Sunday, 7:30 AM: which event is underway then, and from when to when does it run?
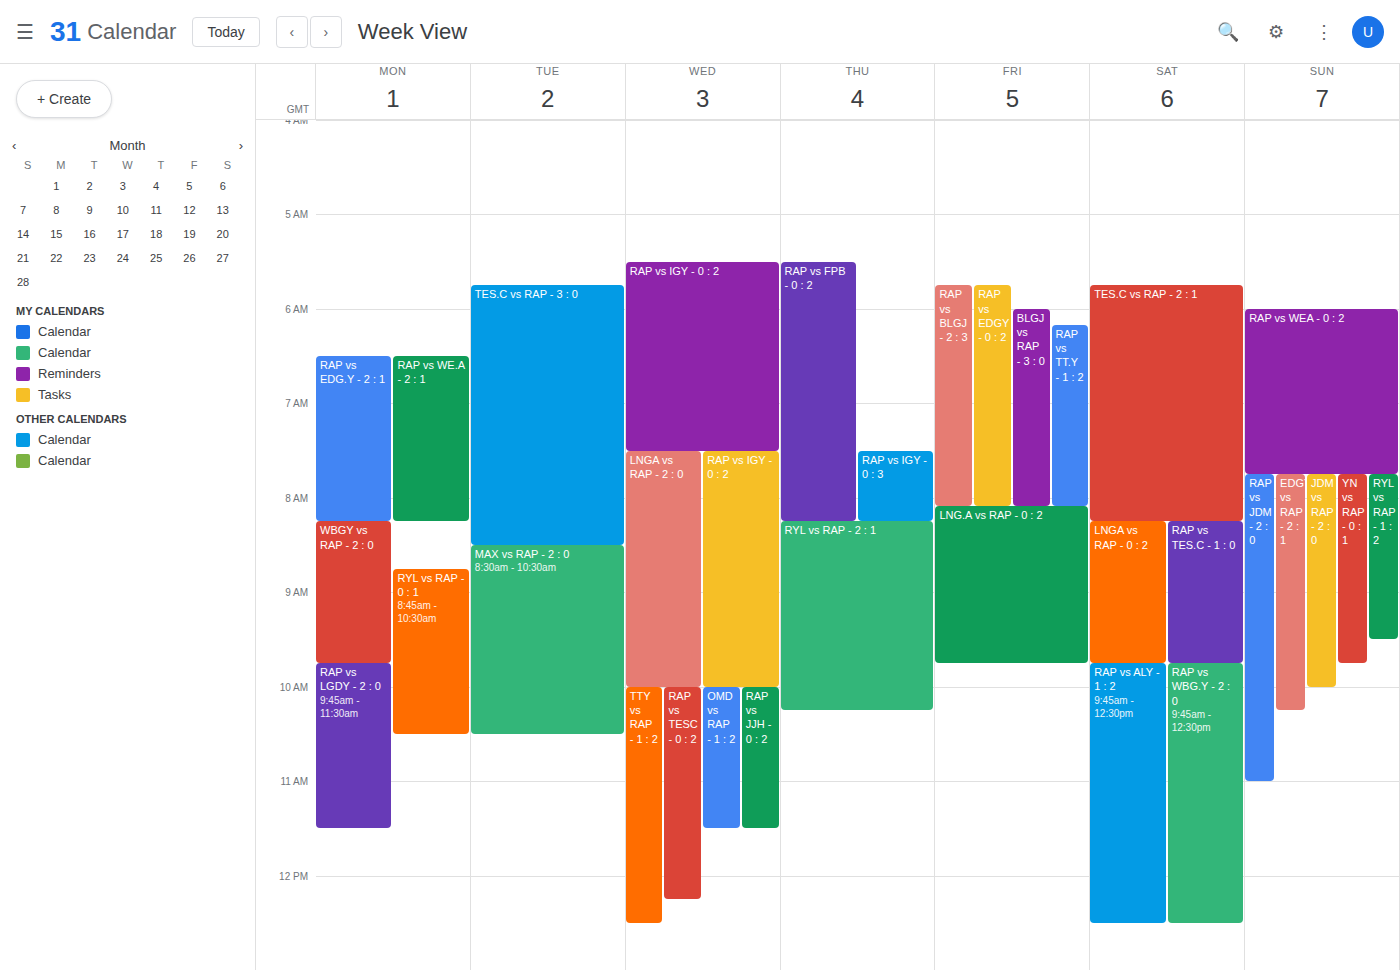
"RAP vs WEA - 0 : 2", 6:00 AM to 7:45 AM